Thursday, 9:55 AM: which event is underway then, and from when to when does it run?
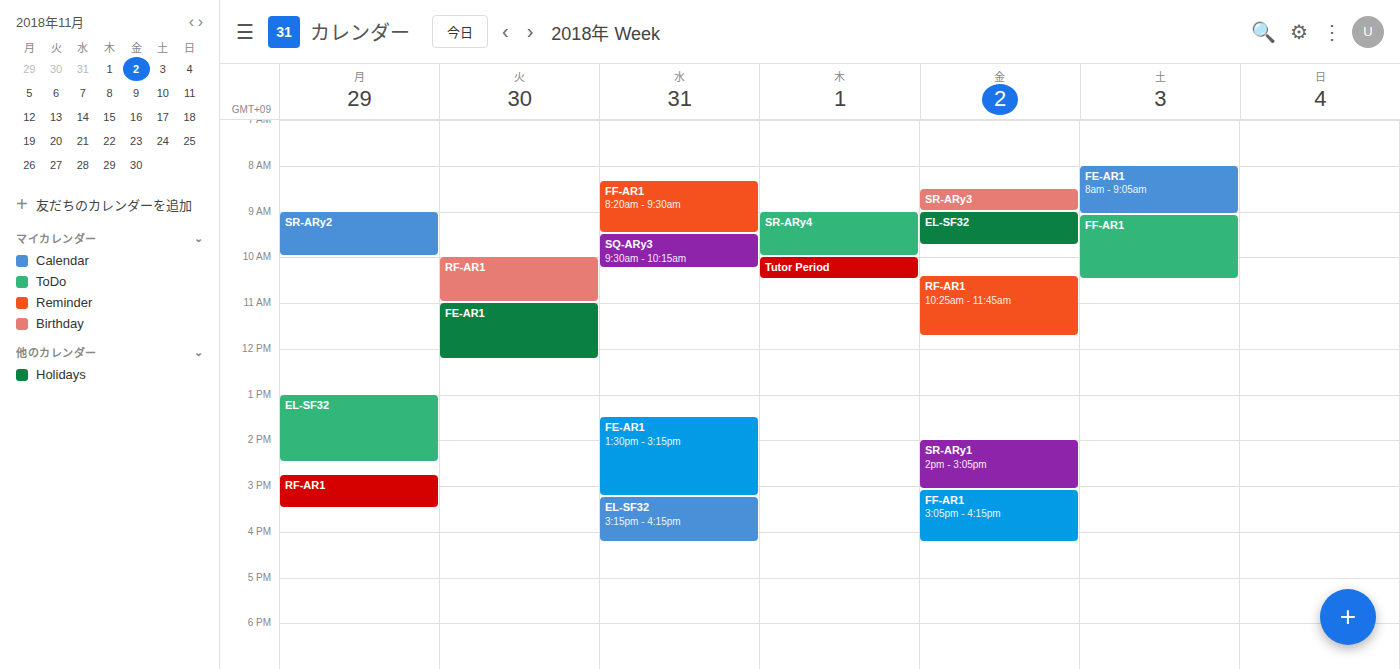
"SR-ARy4", 9:00 AM to 10:00 AM